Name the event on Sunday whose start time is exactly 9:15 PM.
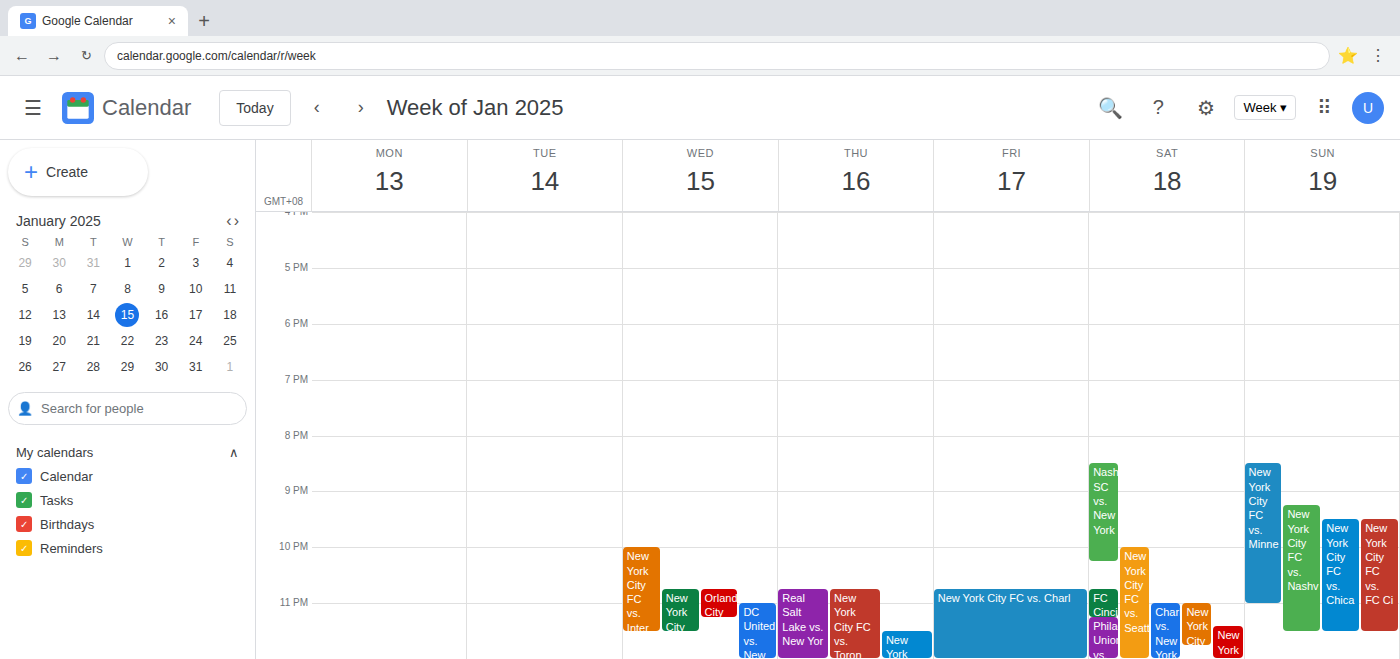
"New York City FC vs. Nashv"